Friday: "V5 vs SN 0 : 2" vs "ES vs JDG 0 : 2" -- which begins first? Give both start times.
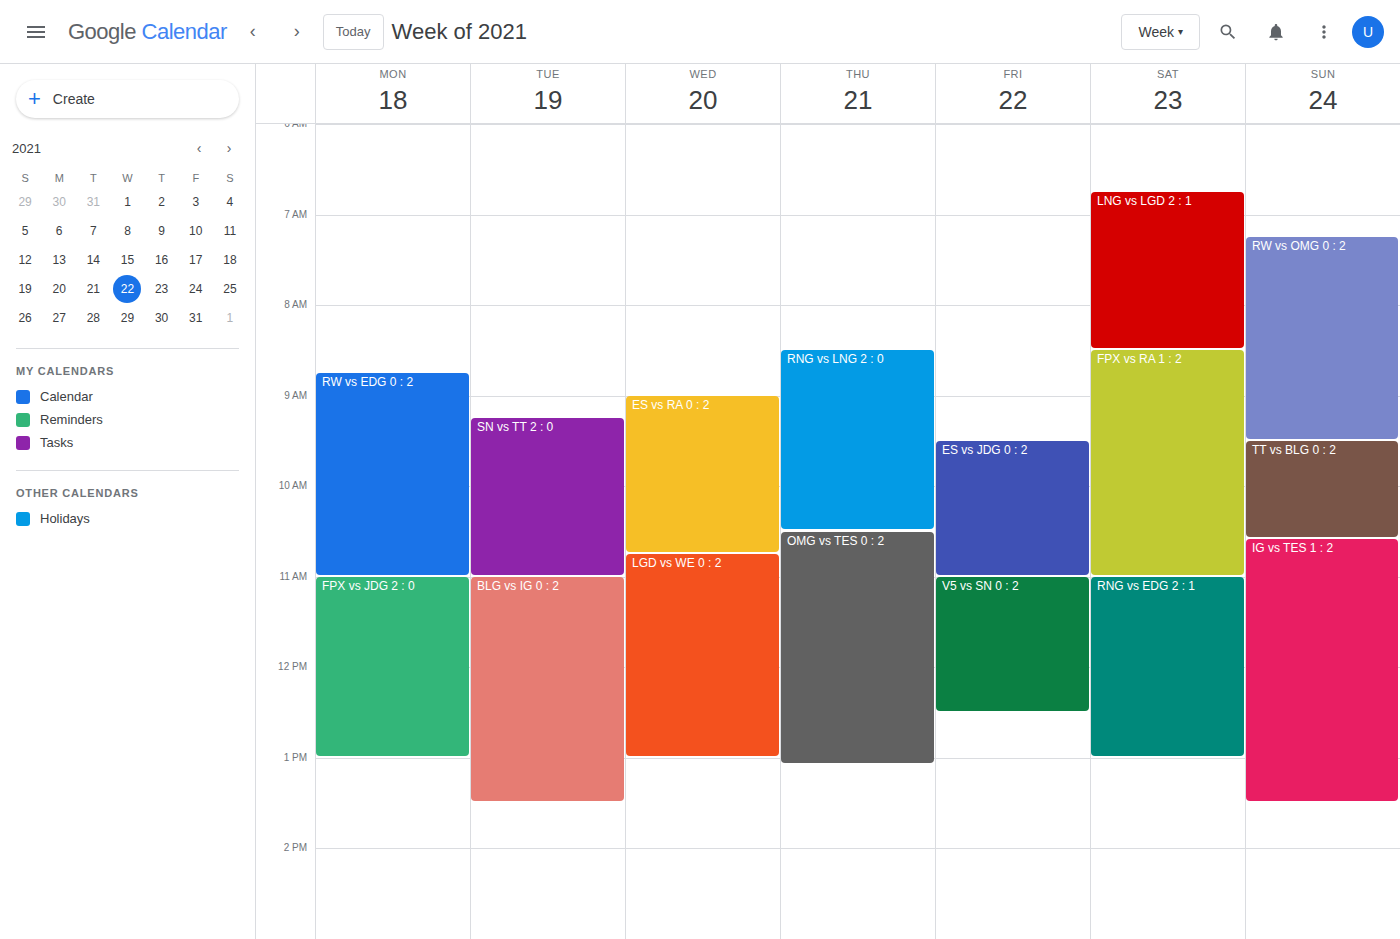
"ES vs JDG 0 : 2" 9:30 AM; "V5 vs SN 0 : 2" 11:00 AM.